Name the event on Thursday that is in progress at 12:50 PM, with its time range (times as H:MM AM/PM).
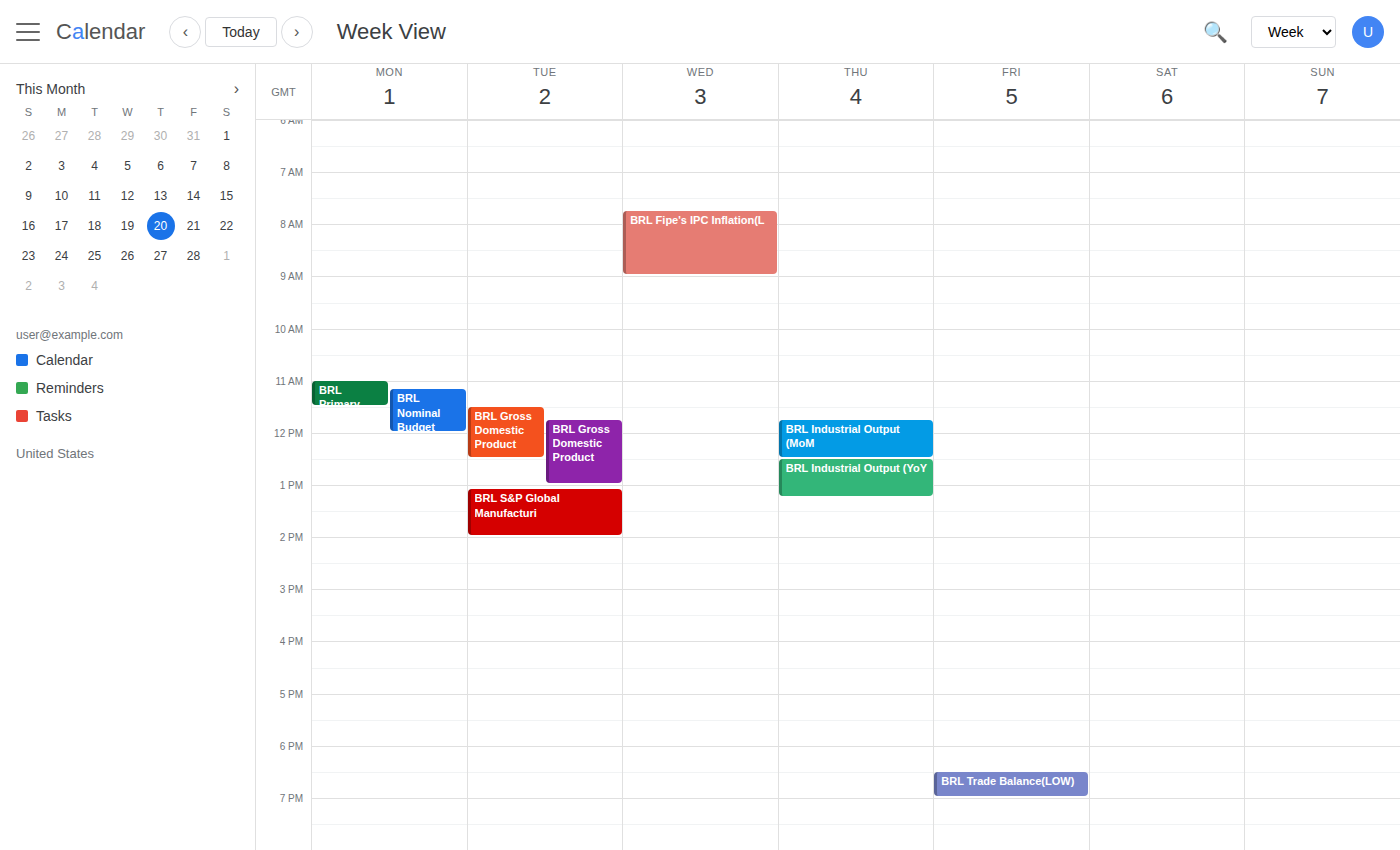
"BRL Industrial Output (YoY", 12:30 PM to 1:15 PM